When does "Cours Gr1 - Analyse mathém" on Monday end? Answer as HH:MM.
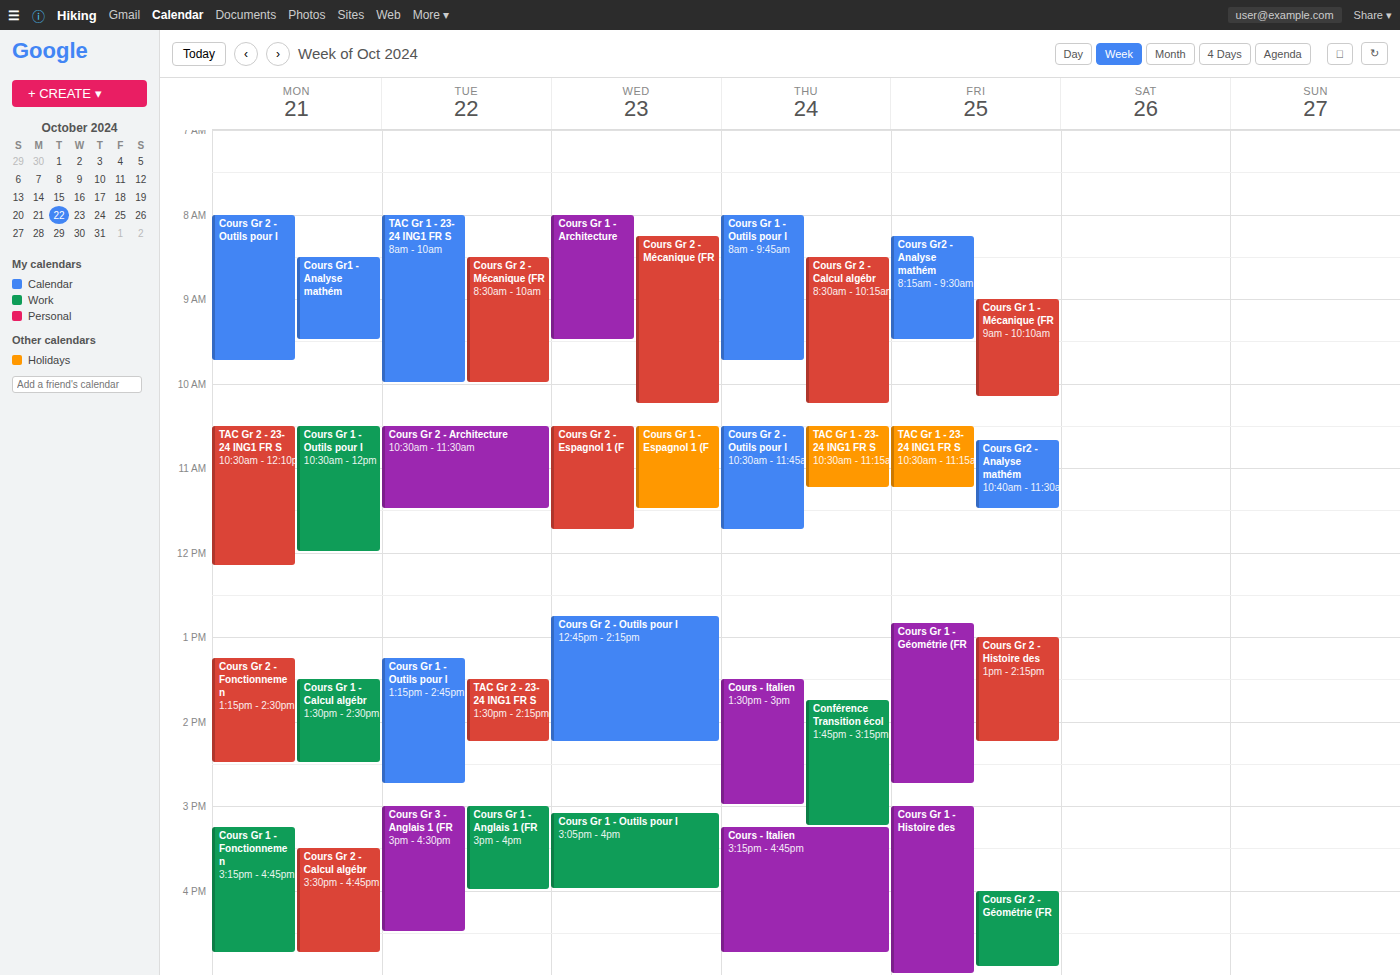
09:30